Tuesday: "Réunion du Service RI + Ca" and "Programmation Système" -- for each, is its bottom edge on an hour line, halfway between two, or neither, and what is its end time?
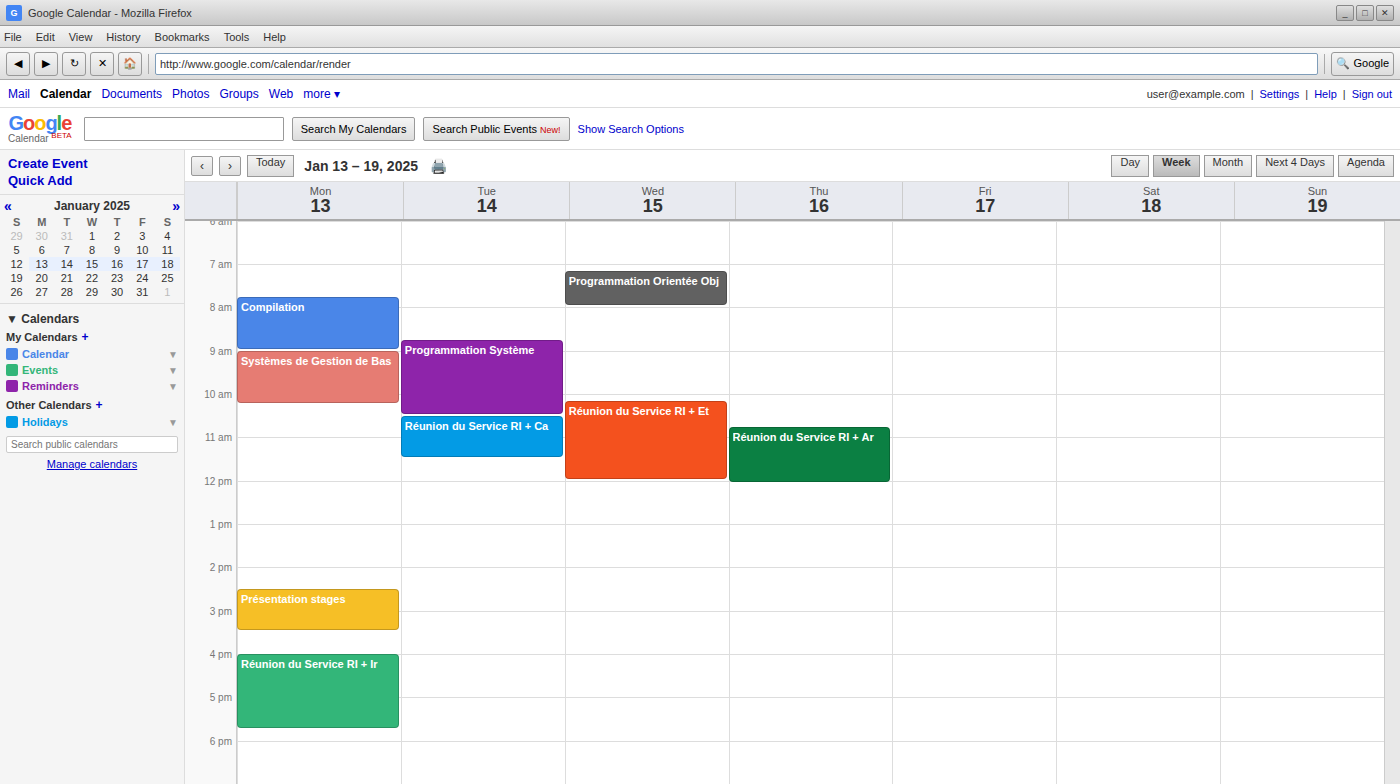
"Réunion du Service RI + Ca": 11:30 AM, halfway between the 11 AM and 12 PM lines. "Programmation Système": 10:30 AM, halfway between the 10 AM and 11 AM lines.